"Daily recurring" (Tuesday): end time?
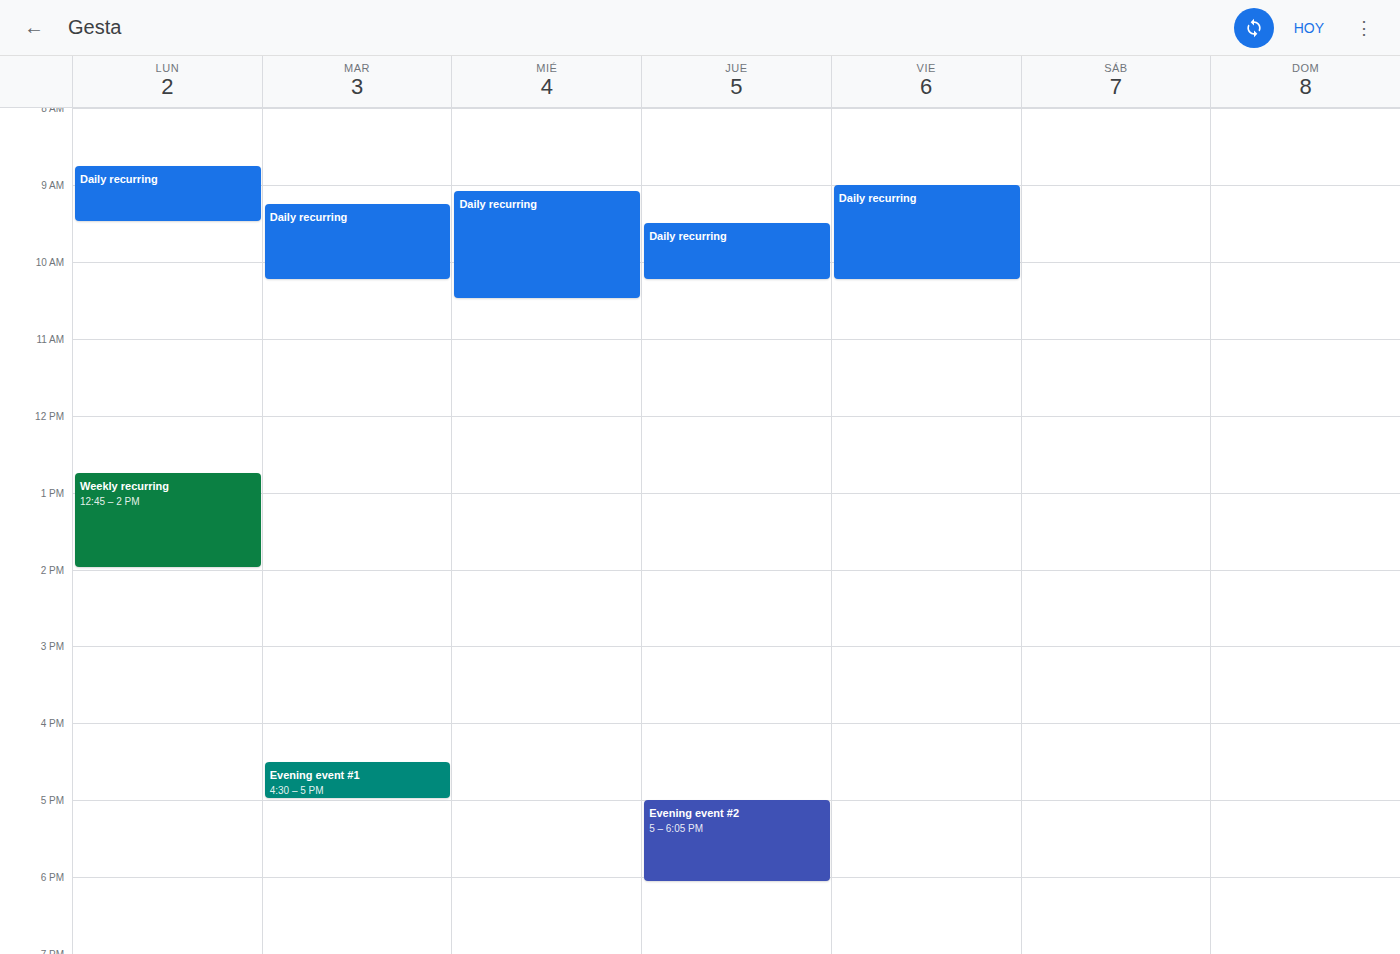
10:15 AM